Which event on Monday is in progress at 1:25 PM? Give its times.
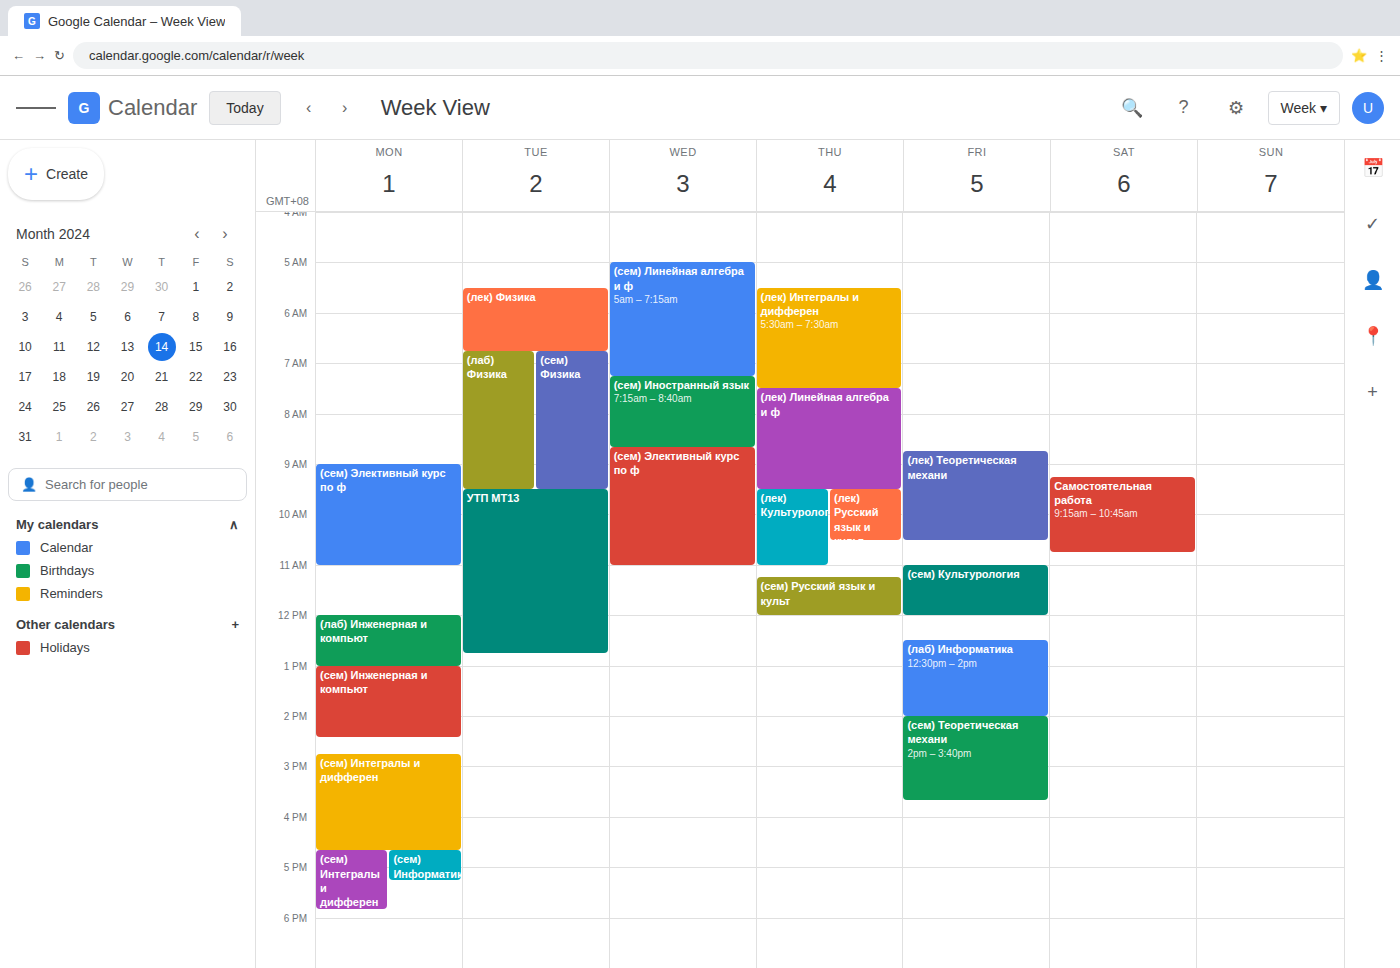
"(сем) Инженерная и компьют", 1:00 PM to 2:25 PM